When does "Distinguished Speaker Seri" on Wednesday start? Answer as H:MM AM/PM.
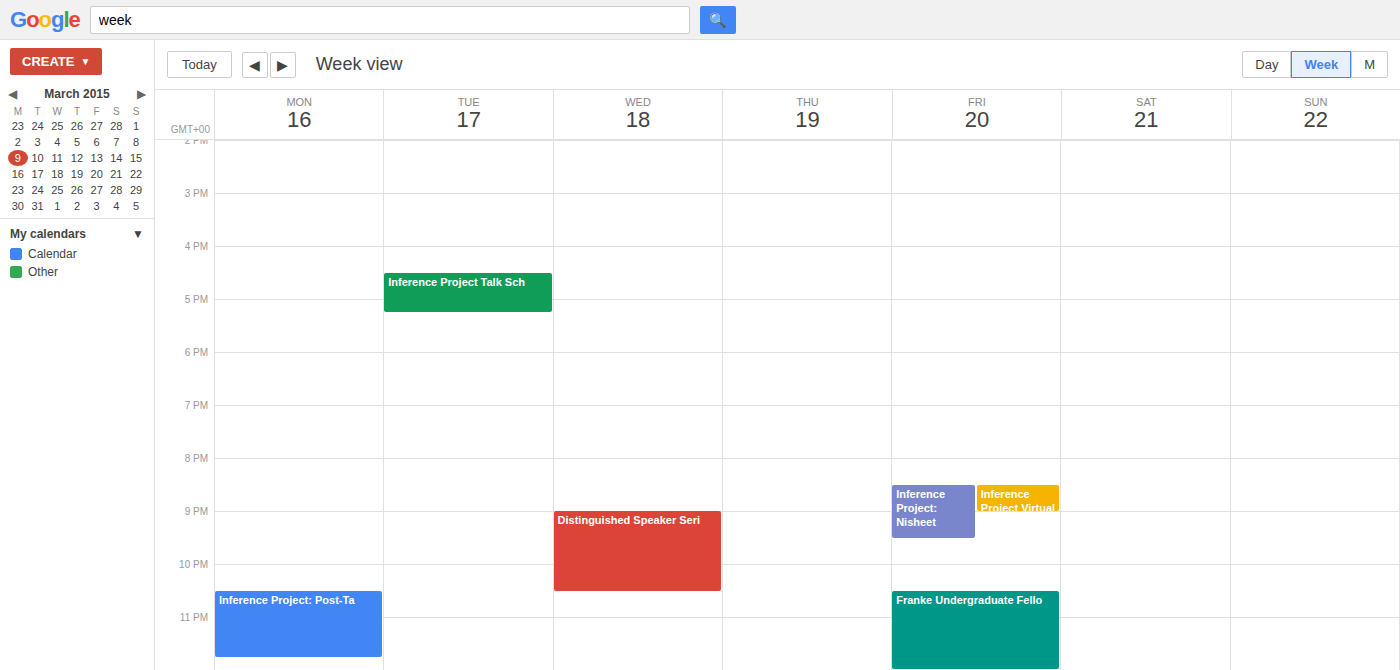
9:00 PM